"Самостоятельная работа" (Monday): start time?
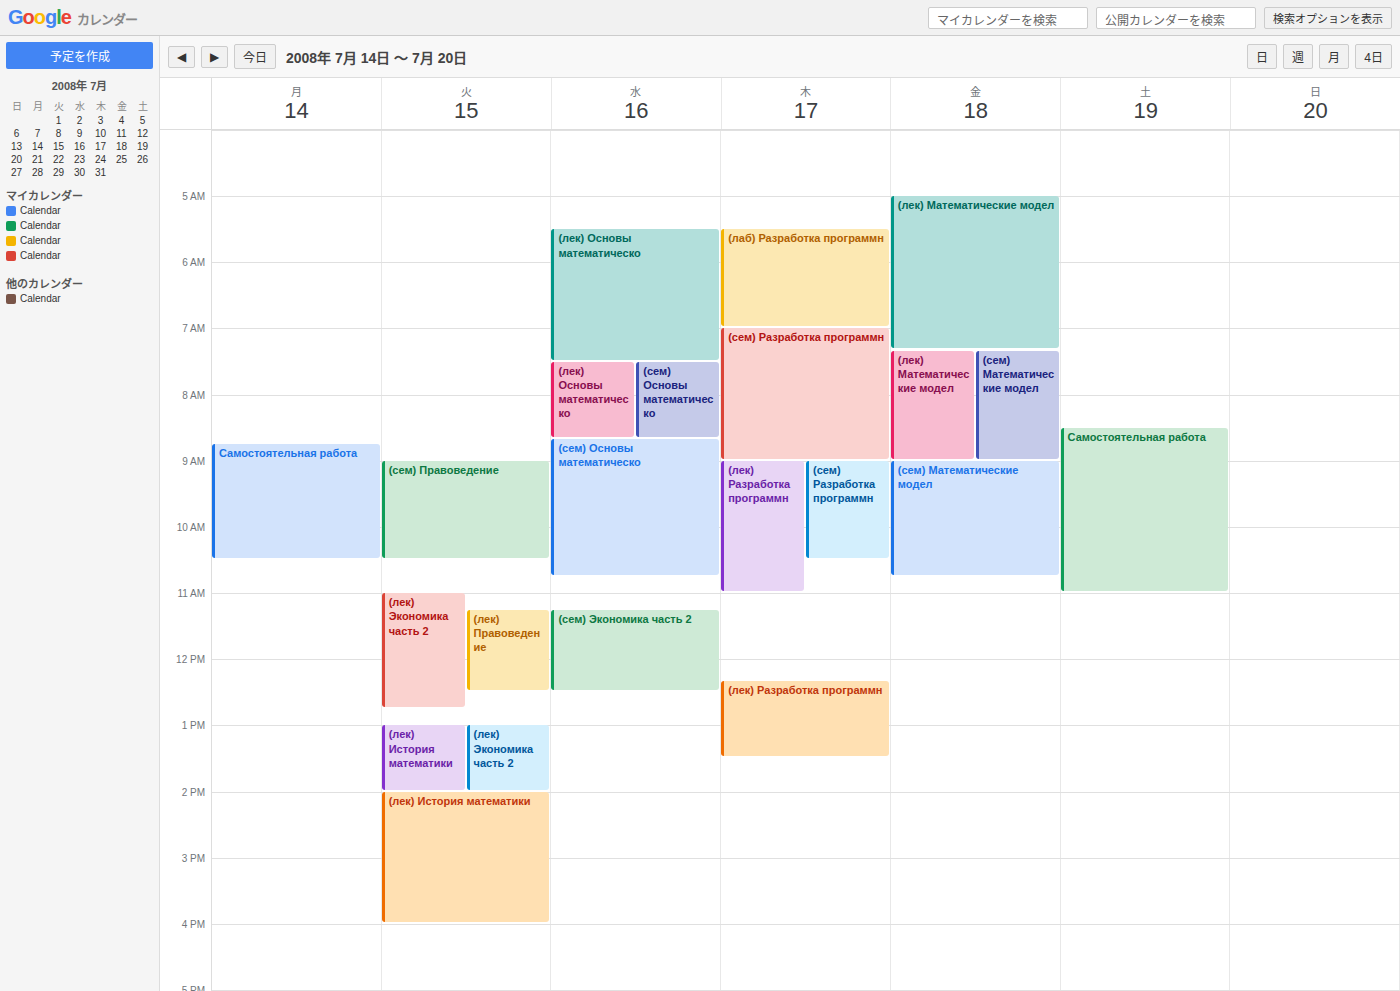
8:45 AM